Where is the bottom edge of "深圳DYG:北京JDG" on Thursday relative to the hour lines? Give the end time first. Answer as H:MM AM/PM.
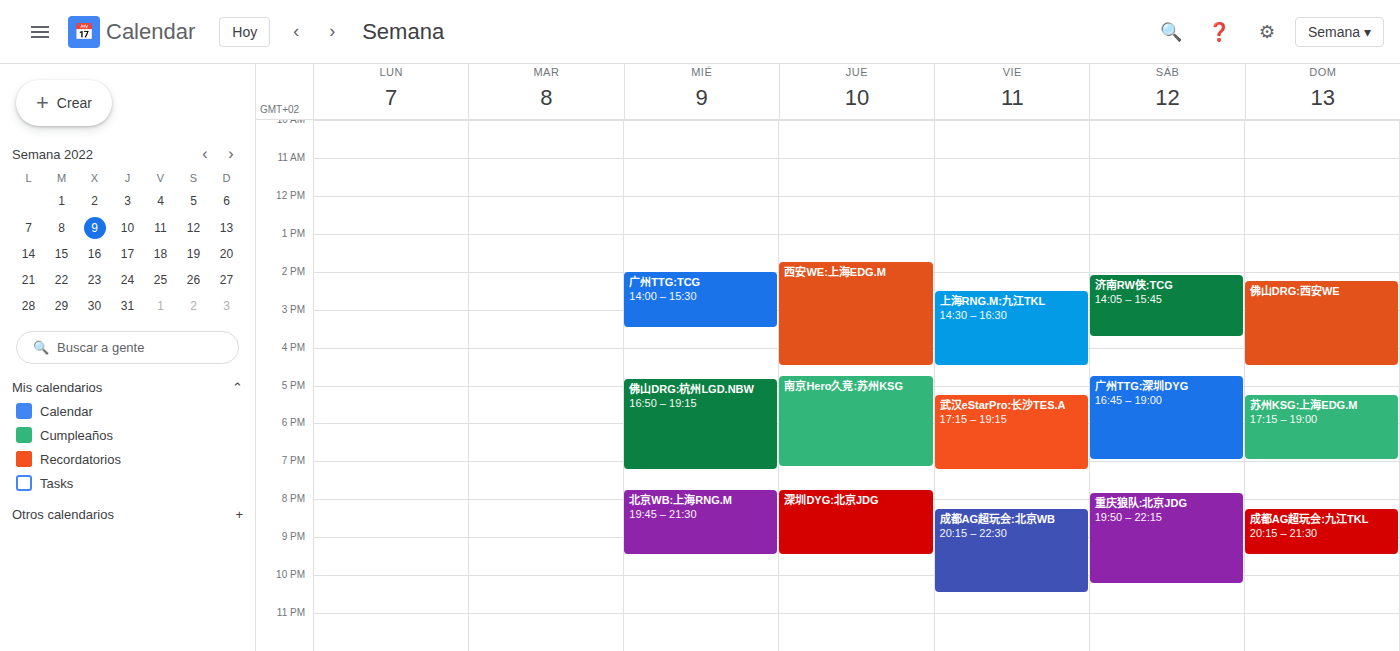
9:30 PM -- halfway between the 9 PM and 10 PM lines.